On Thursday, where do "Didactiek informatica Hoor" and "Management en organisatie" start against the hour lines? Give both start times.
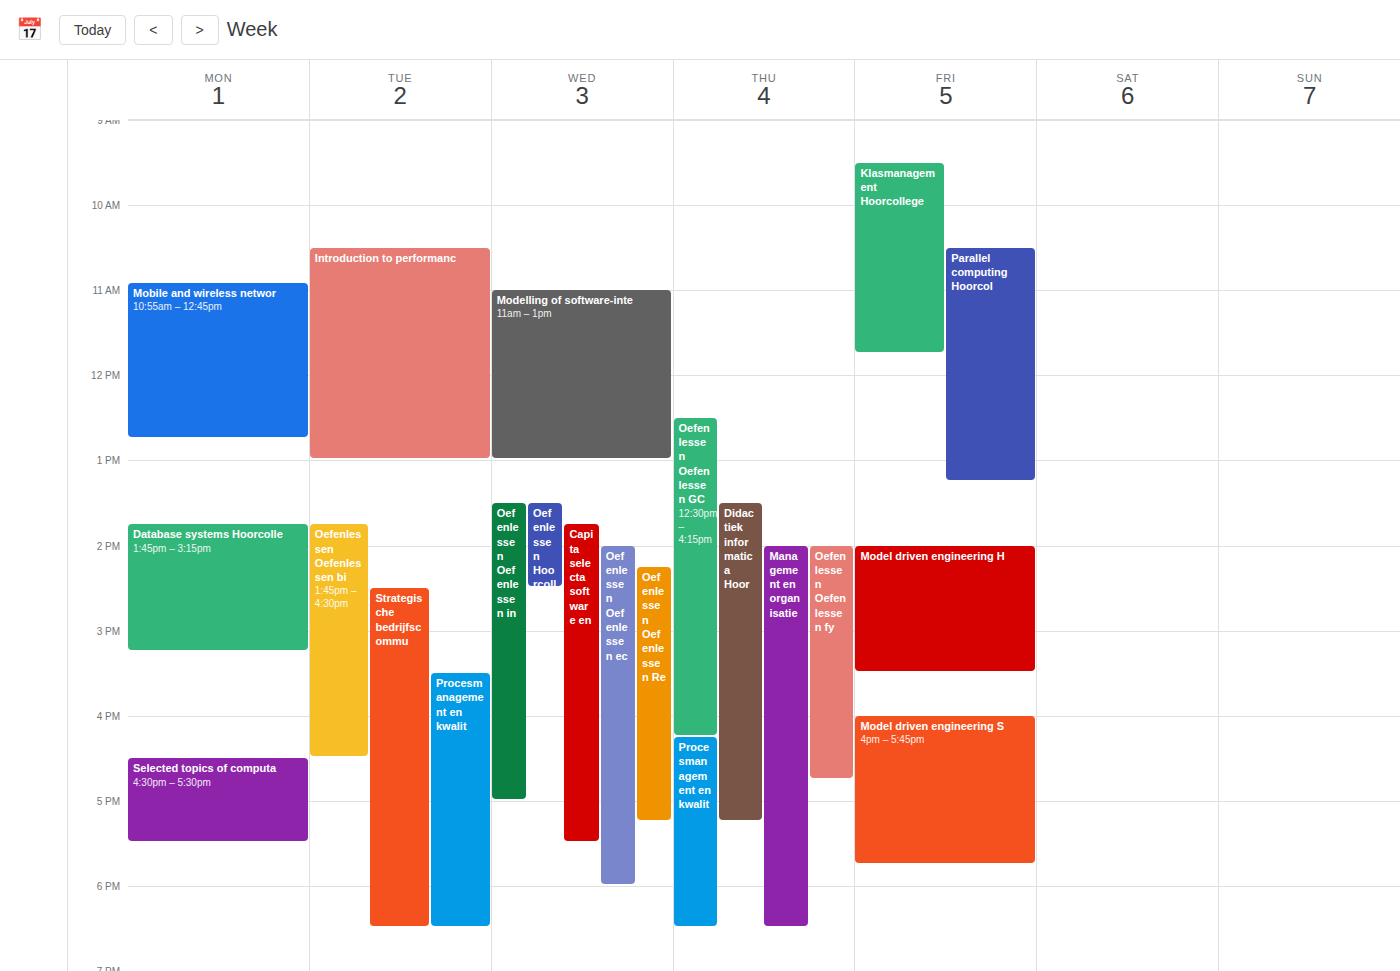
"Didactiek informatica Hoor": 1:30 PM, halfway between the 1 PM and 2 PM lines. "Management en organisatie": 2:00 PM, exactly on the 2 PM line.